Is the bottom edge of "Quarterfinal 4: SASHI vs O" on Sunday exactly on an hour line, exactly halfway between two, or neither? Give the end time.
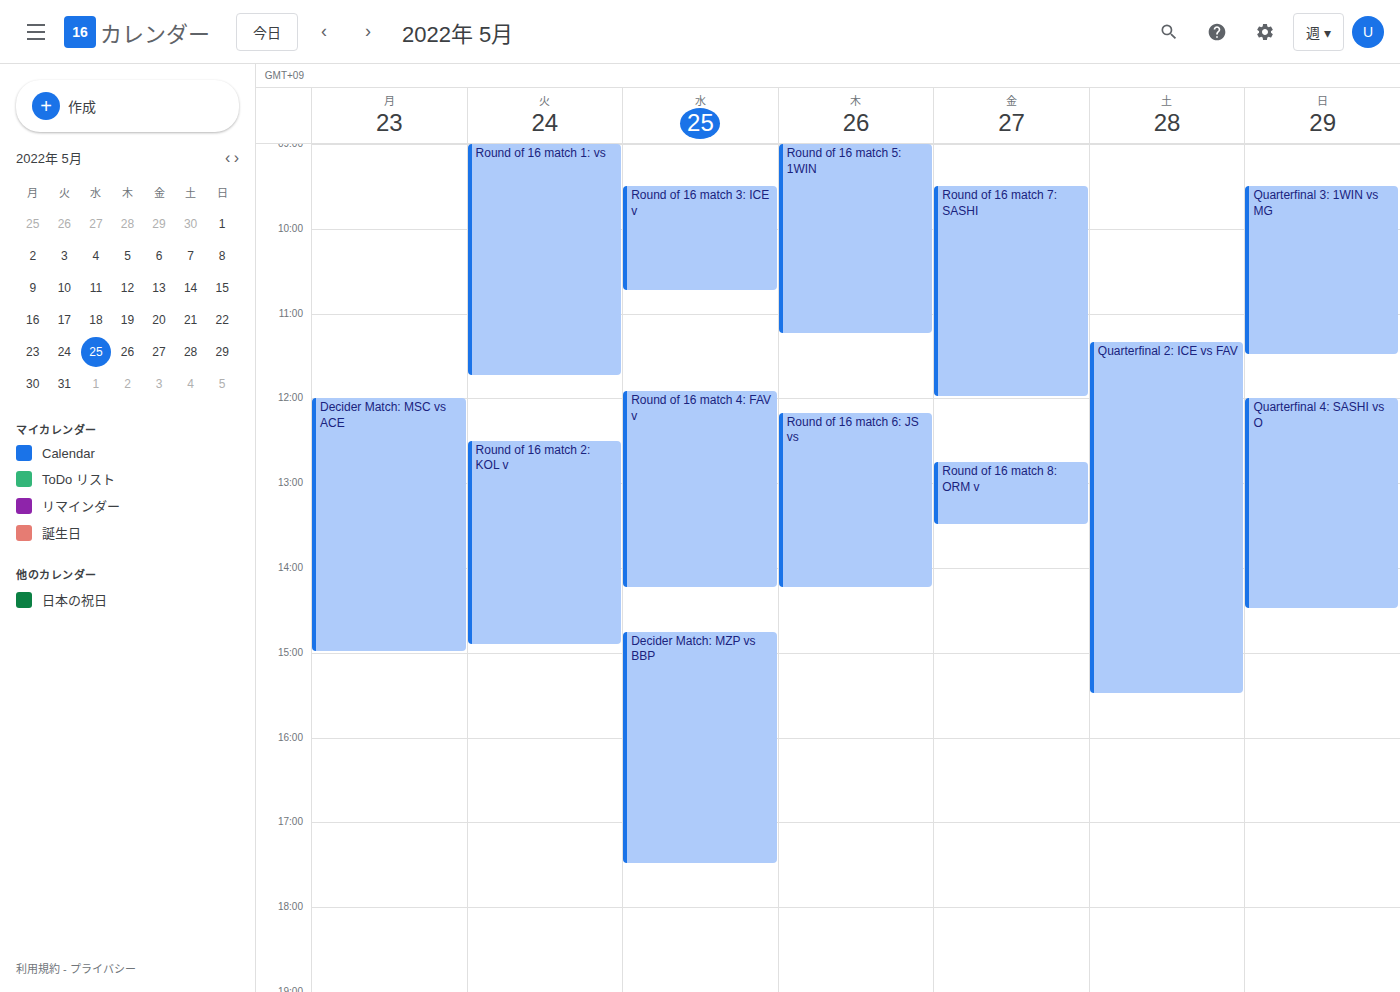
2:30 PM -- halfway between the 2 PM and 3 PM lines.